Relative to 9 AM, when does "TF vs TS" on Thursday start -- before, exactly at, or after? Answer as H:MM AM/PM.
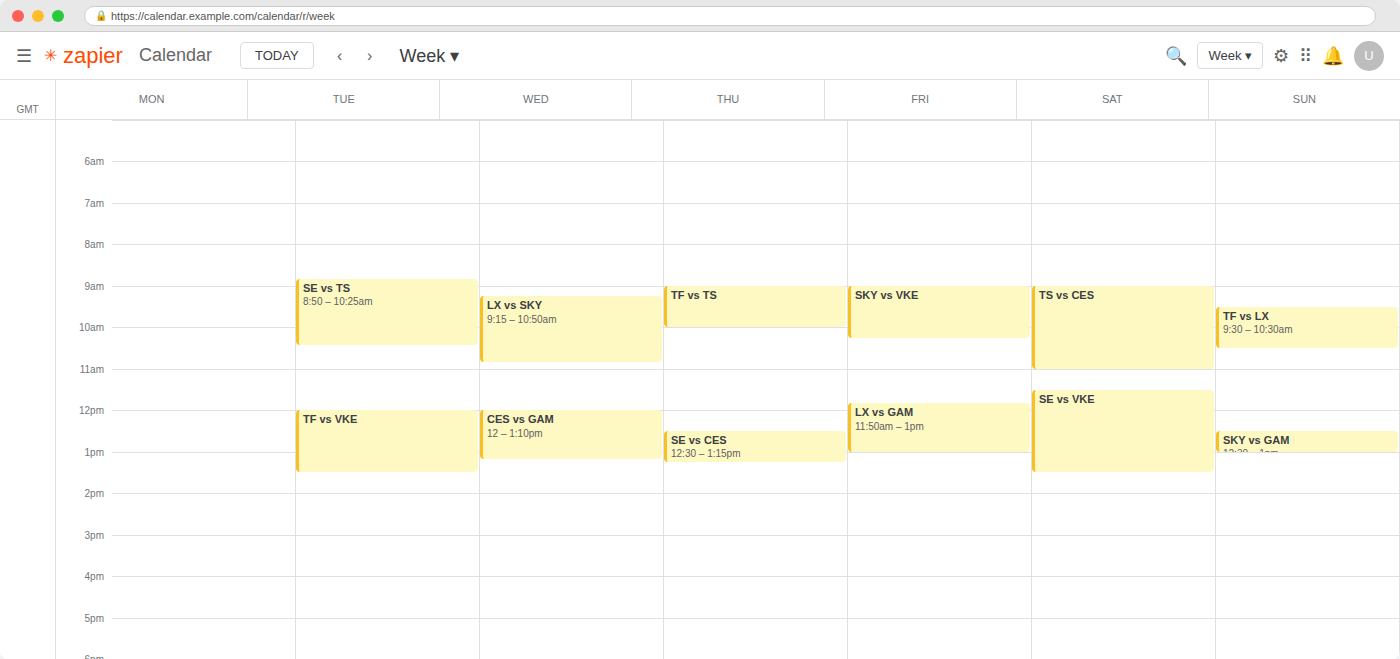
9:00 AM -- exactly at 9 AM, on the 9 AM line.